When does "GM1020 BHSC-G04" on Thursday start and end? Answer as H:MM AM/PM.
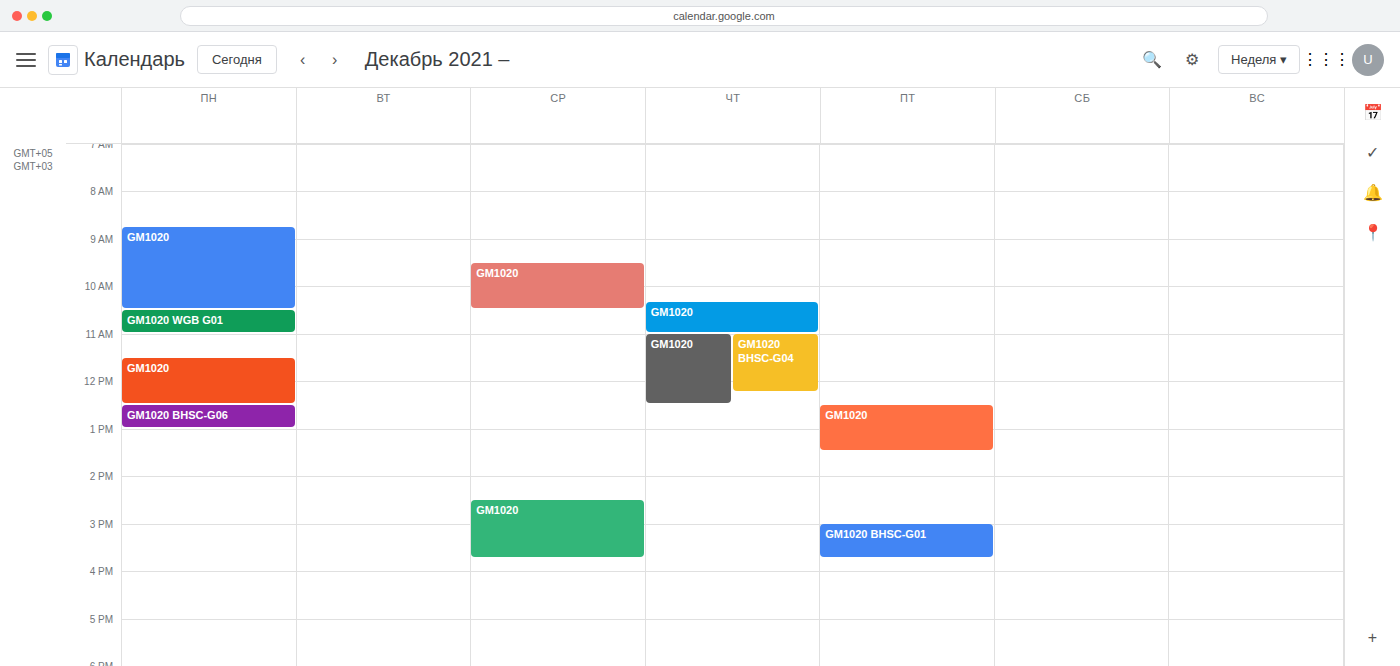
11:00 AM to 12:15 PM